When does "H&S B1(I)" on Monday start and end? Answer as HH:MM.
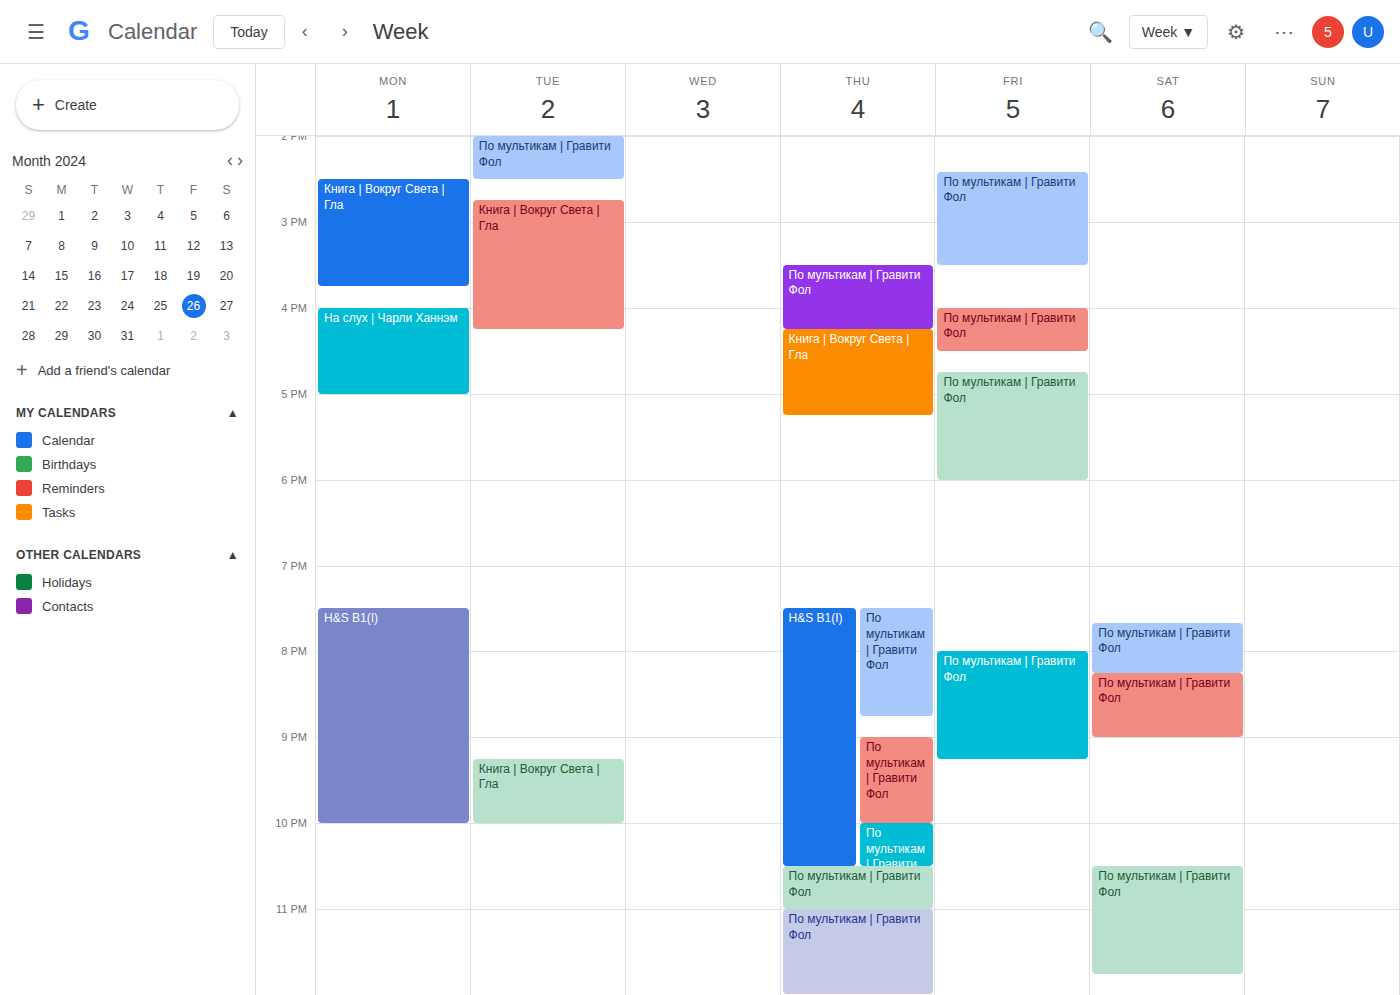
19:30 to 22:00